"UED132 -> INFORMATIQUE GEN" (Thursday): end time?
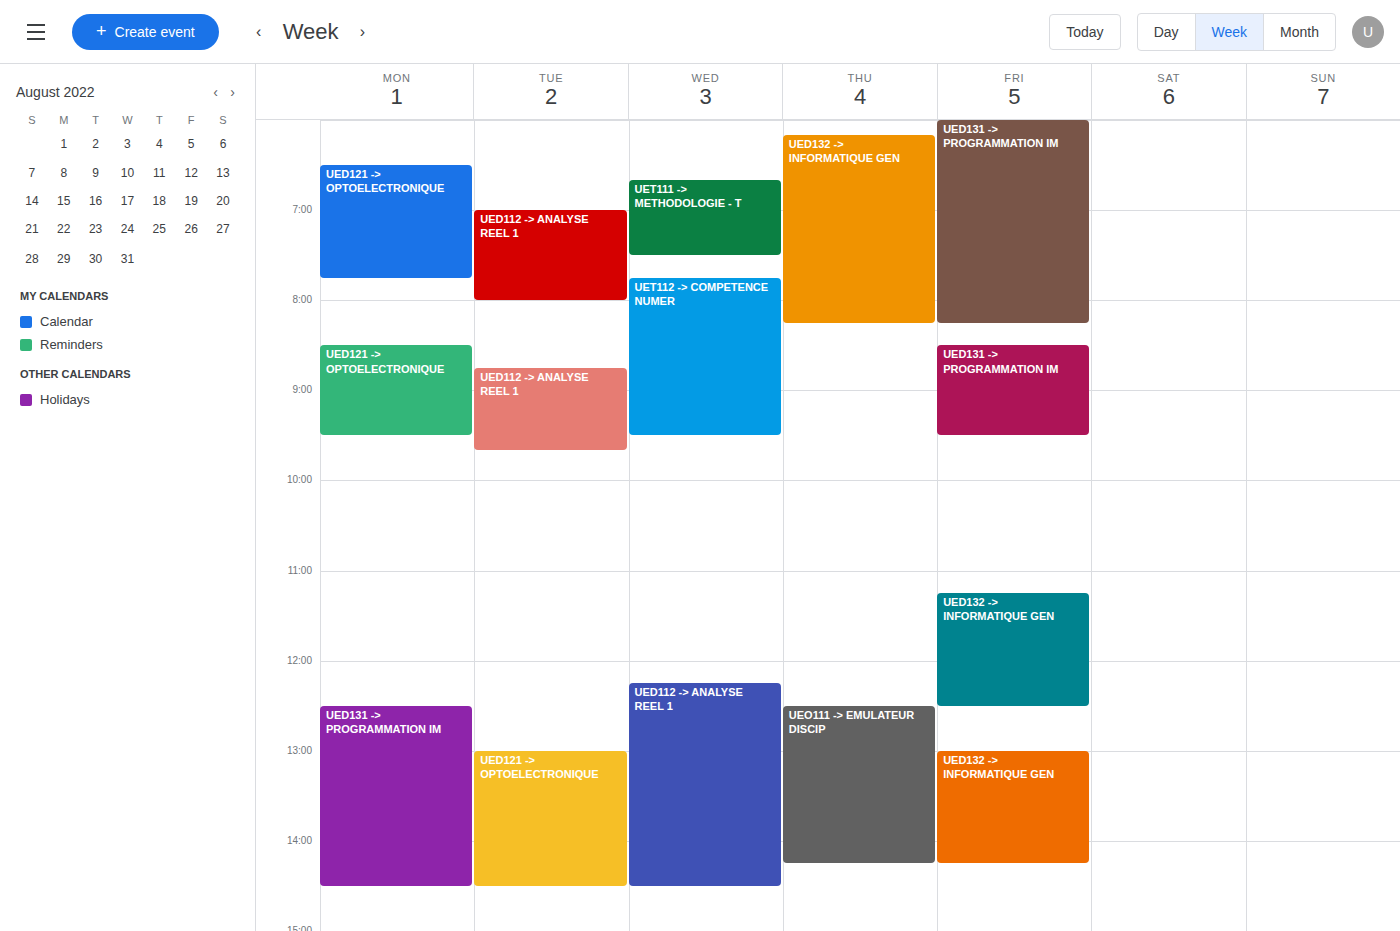
8:15 AM